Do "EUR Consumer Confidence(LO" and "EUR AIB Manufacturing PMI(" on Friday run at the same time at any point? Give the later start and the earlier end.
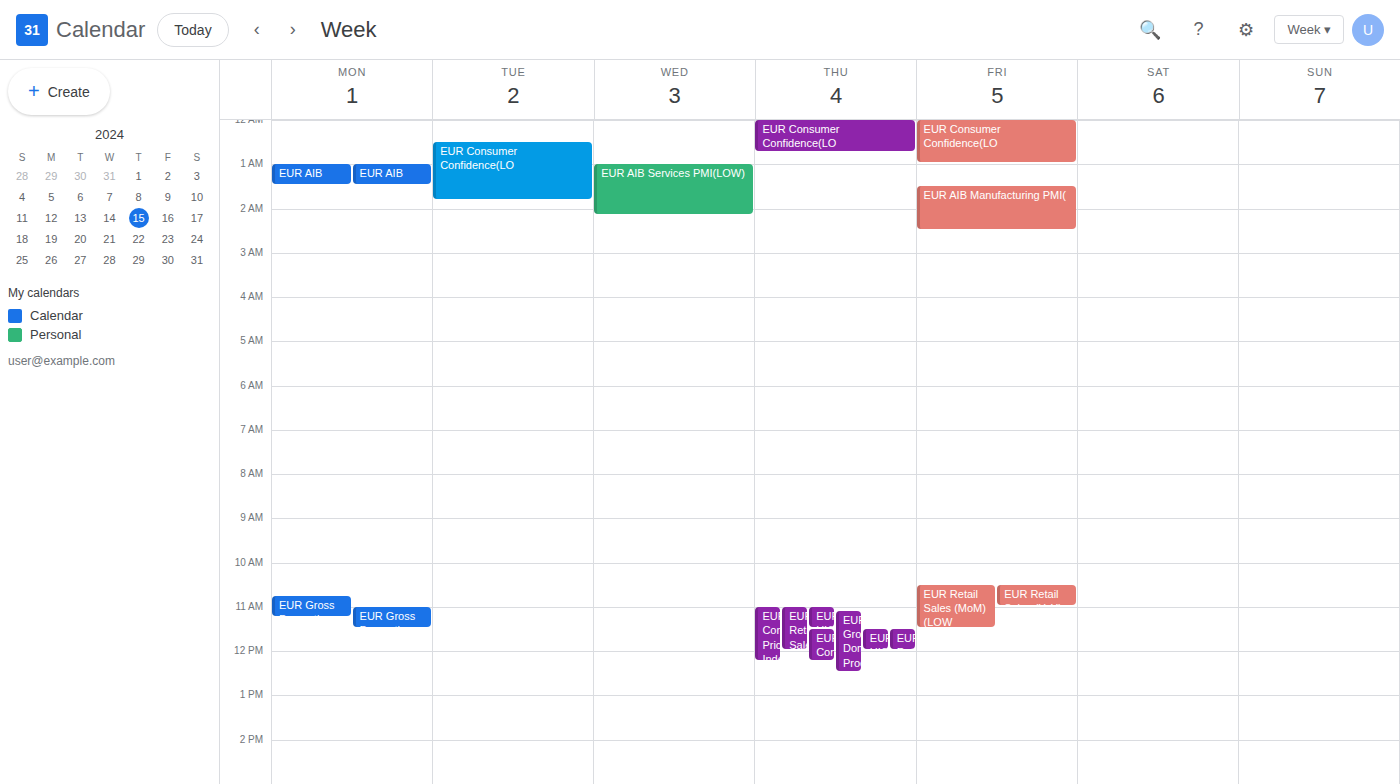
"EUR Consumer Confidence(LO" ends at 1:00 AM and "EUR AIB Manufacturing PMI(" starts at 1:30 AM -- no overlap.